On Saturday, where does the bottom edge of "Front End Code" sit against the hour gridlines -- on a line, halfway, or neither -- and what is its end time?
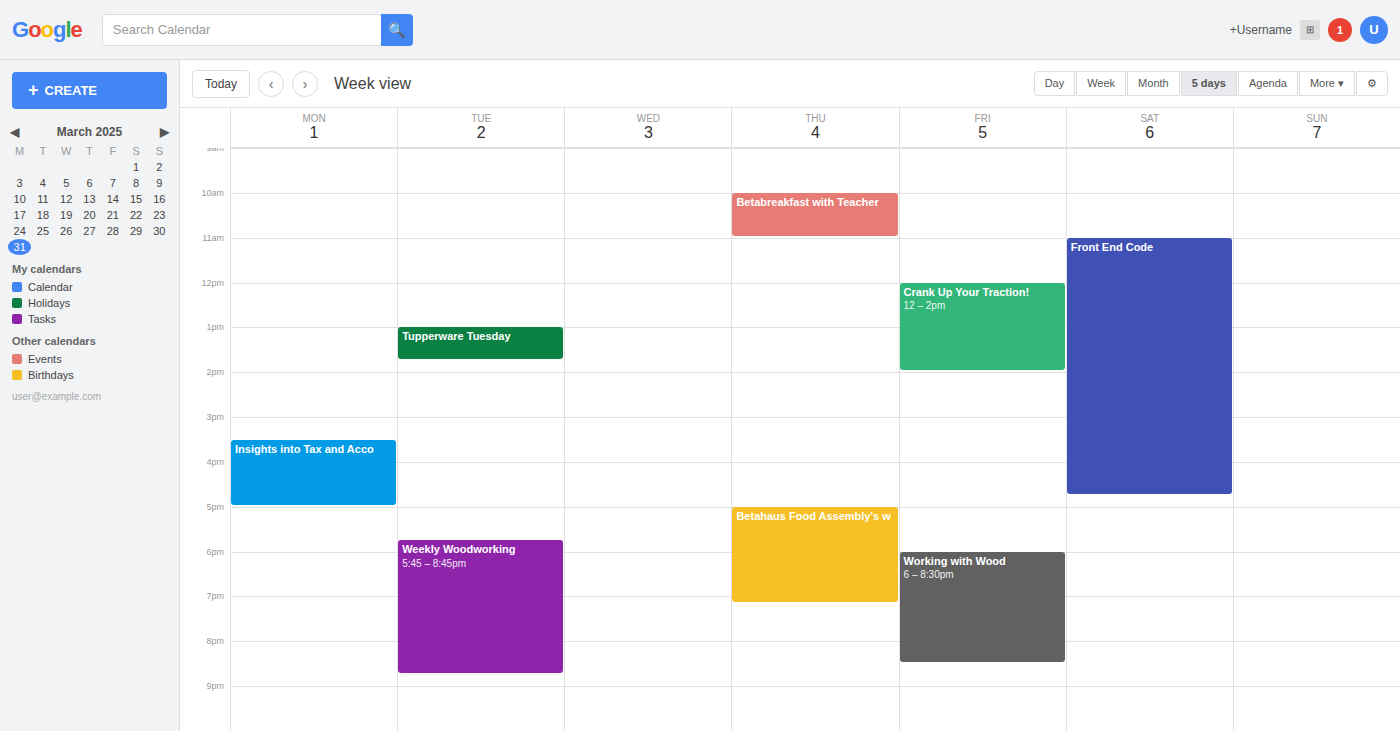
16:45 -- neither: three quarters of the way from the 16:00 line to the 17:00 line.